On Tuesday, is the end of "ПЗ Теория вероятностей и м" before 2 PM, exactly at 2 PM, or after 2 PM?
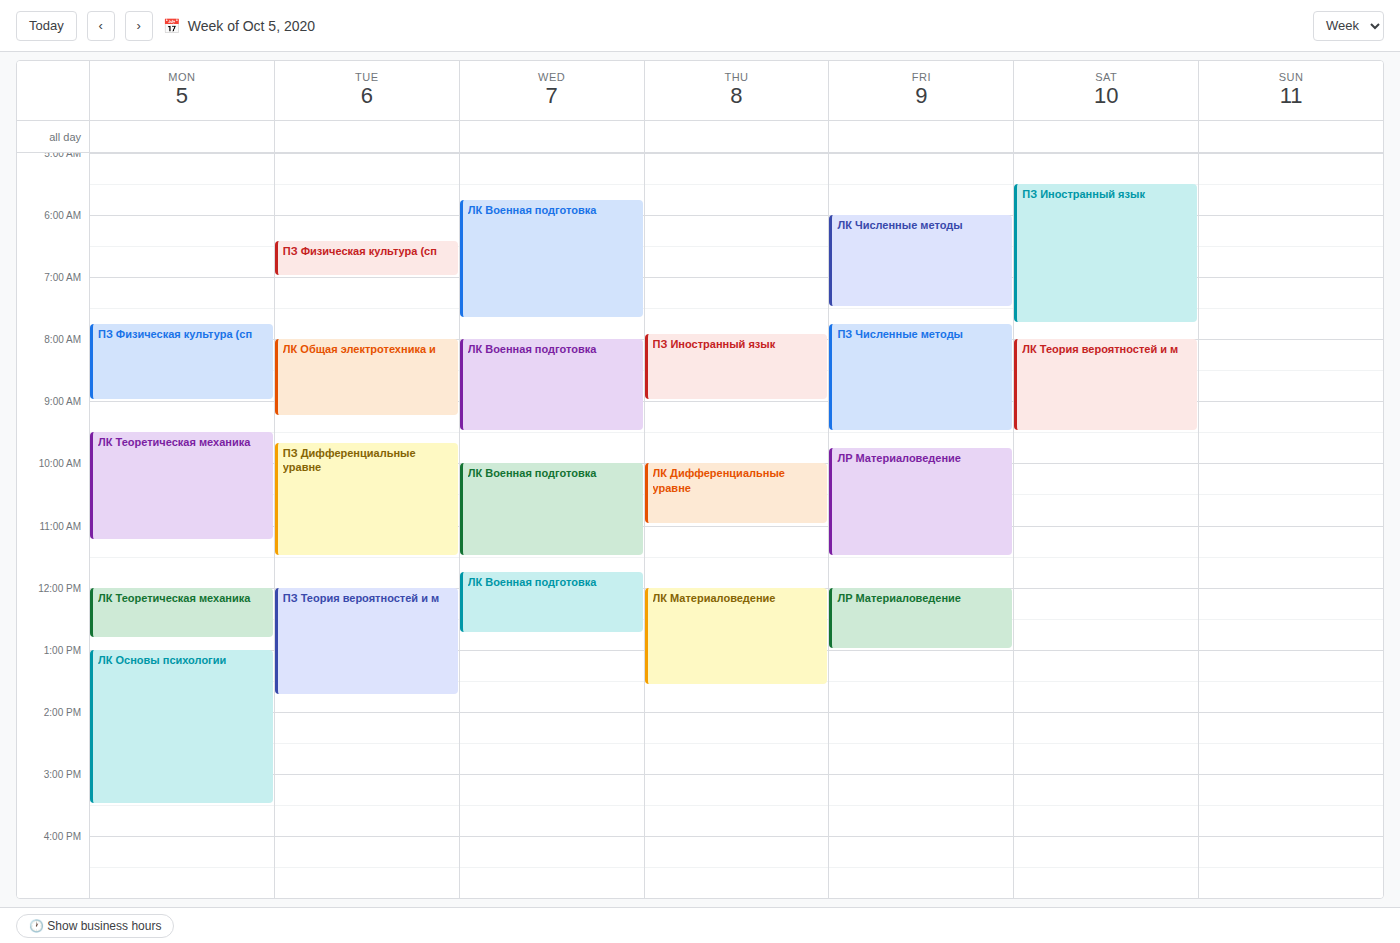
1:45 PM -- before 2 PM, 15 minutes above the 2 PM line.